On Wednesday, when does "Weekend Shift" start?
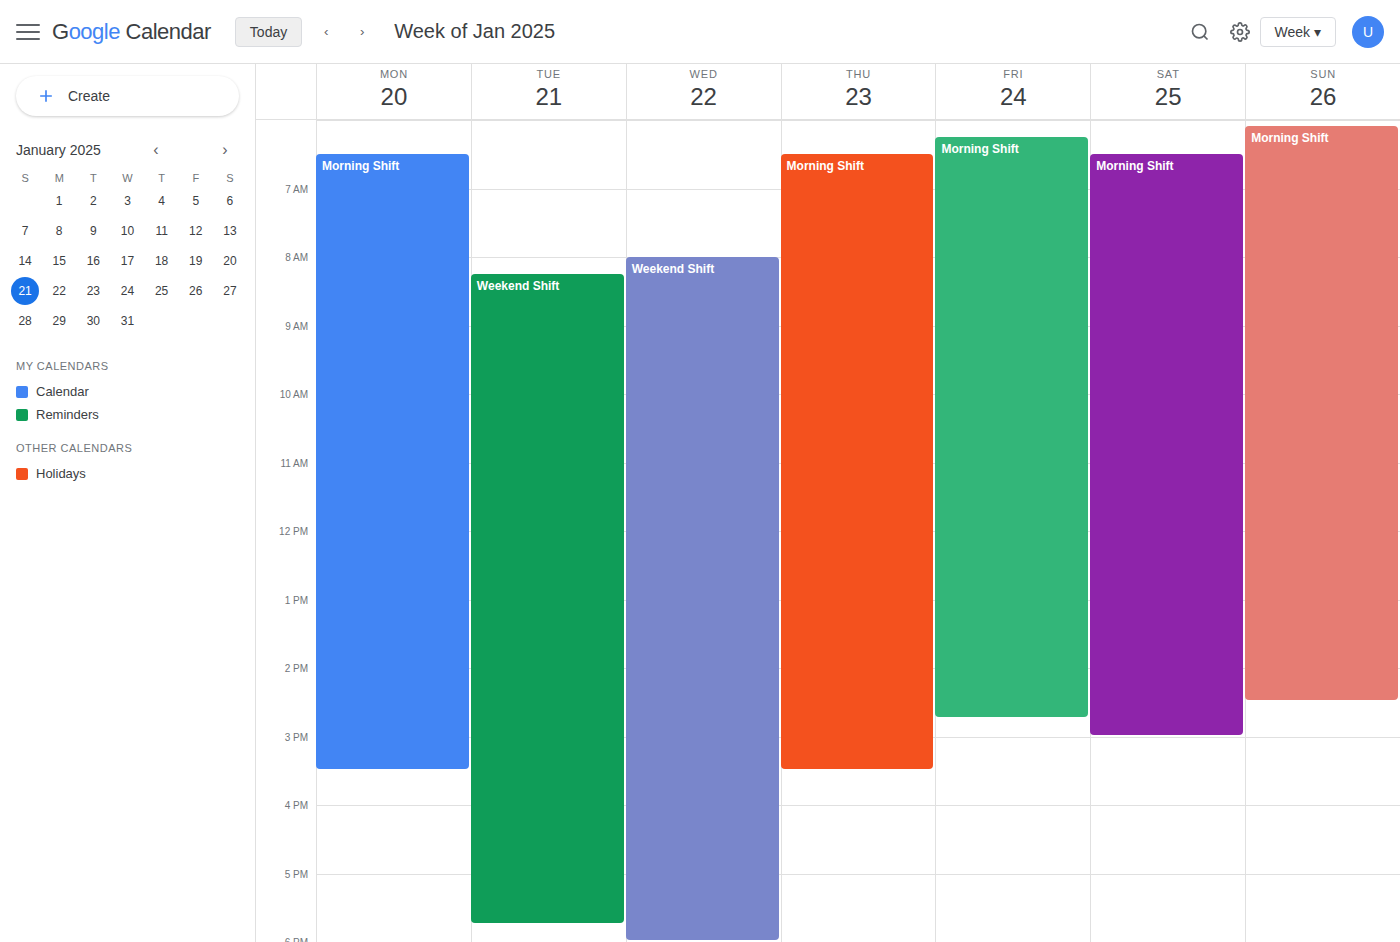
8:00 AM